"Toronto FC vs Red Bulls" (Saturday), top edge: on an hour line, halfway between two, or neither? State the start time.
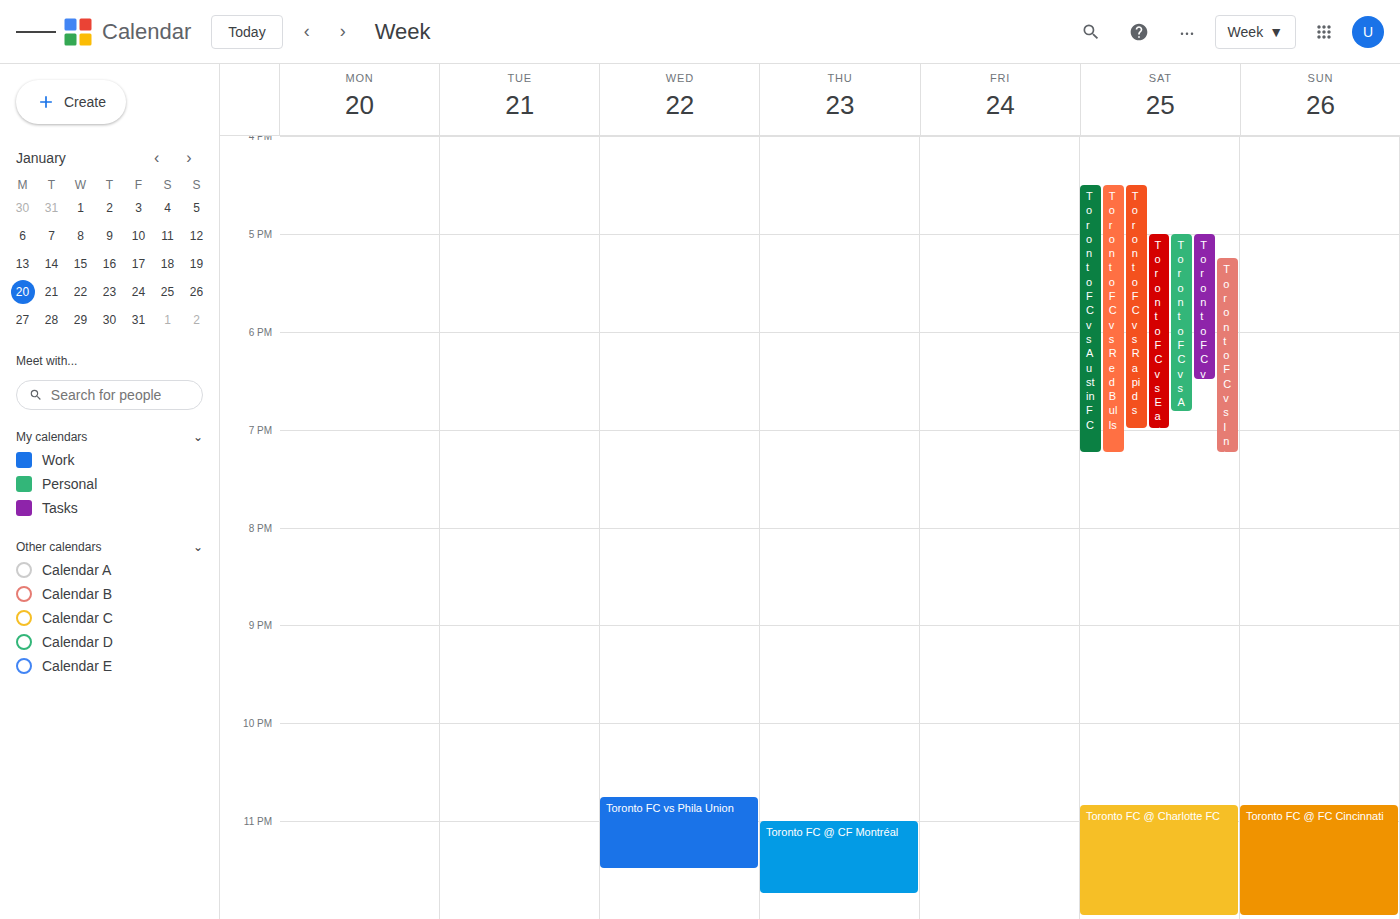
4:30 PM -- halfway between the 4 PM and 5 PM lines.